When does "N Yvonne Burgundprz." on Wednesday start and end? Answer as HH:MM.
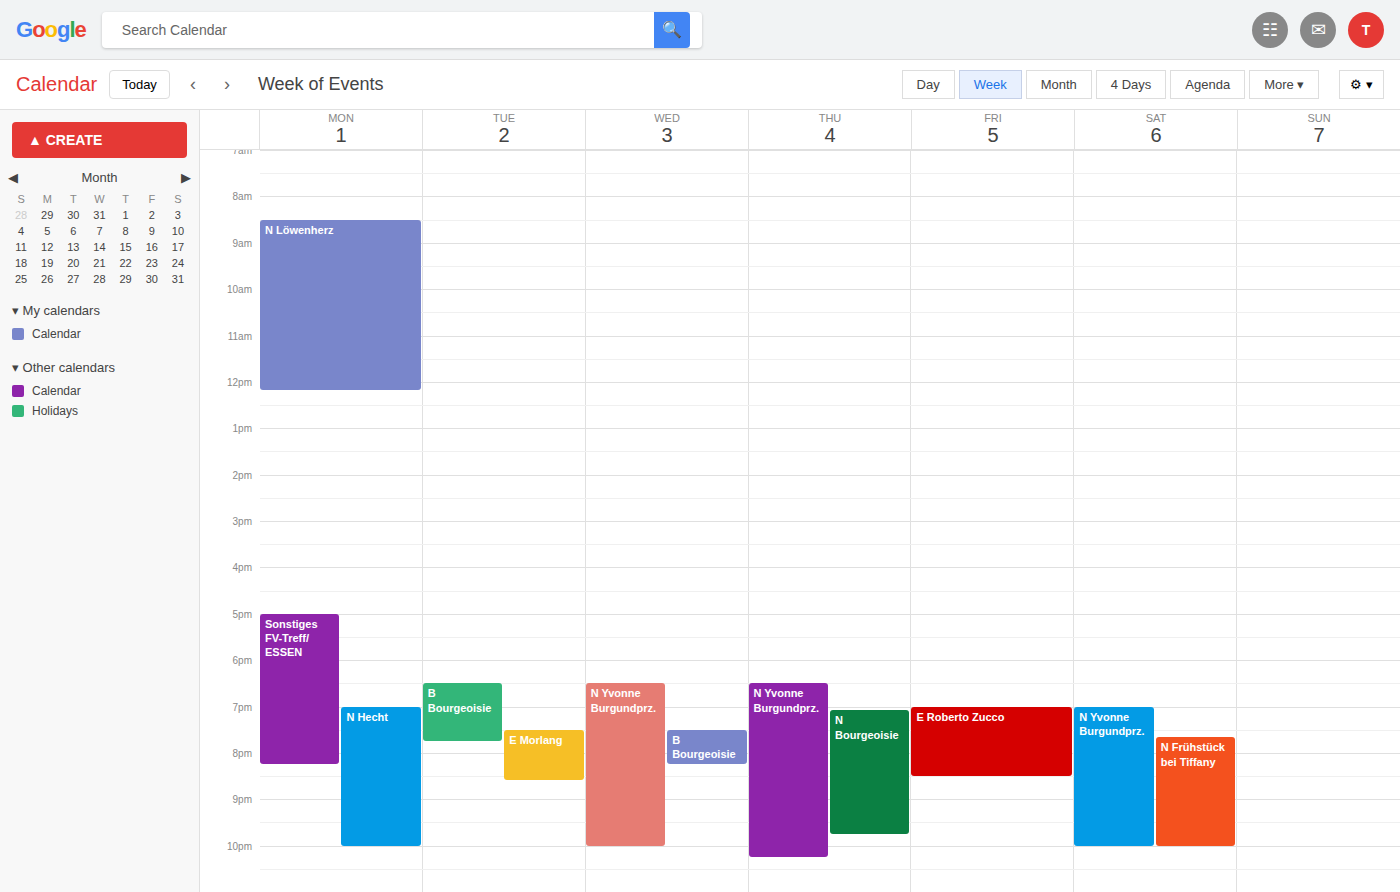
18:30 to 22:00